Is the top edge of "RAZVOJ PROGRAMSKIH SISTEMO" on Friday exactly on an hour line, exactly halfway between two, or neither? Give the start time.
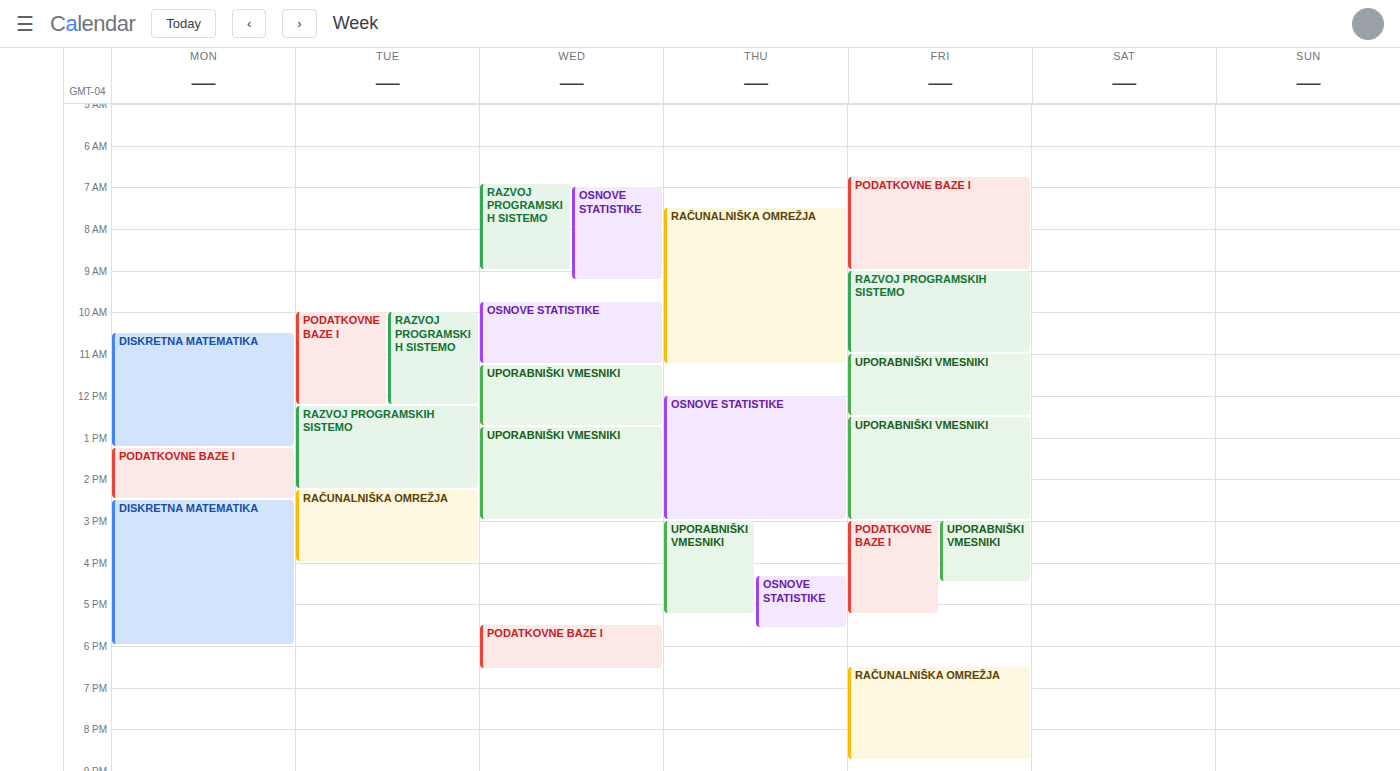
9:00 AM -- exactly on the 9 AM line.